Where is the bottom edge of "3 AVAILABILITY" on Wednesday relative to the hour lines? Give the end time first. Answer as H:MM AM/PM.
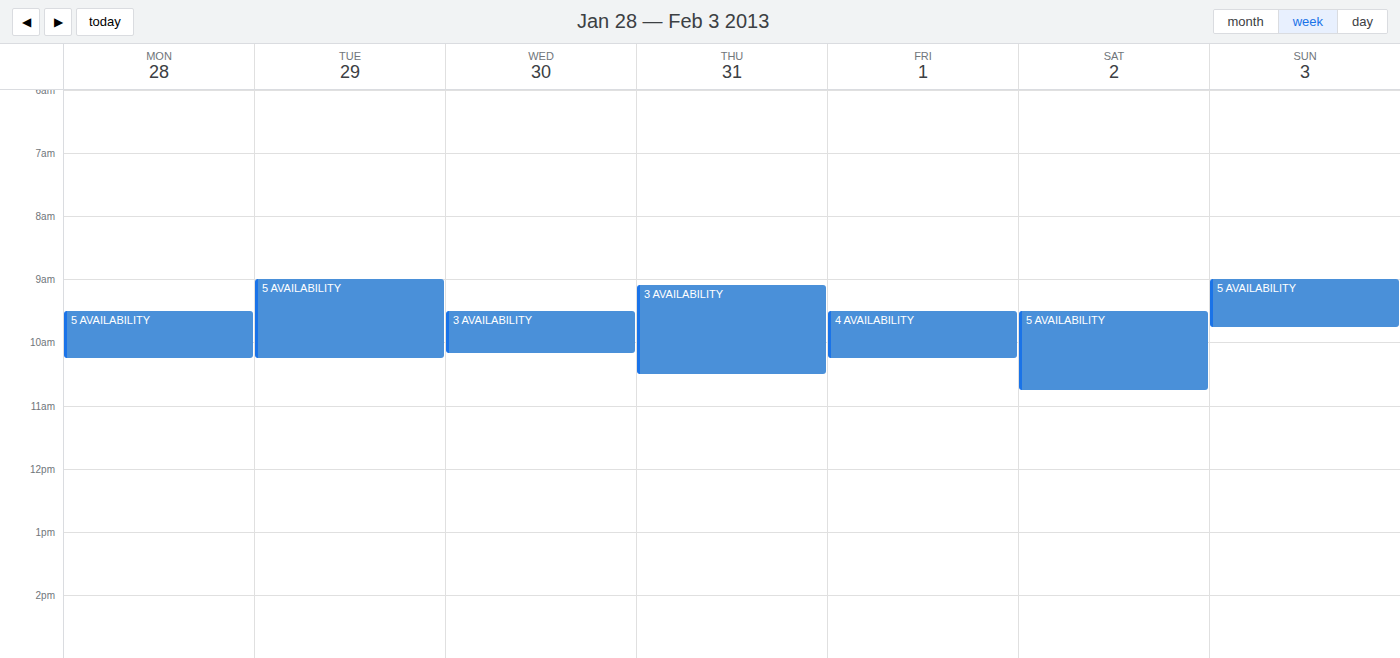
10:10 AM -- neither: 10 minutes below the 10 AM line and 50 minutes above the 11 AM line.